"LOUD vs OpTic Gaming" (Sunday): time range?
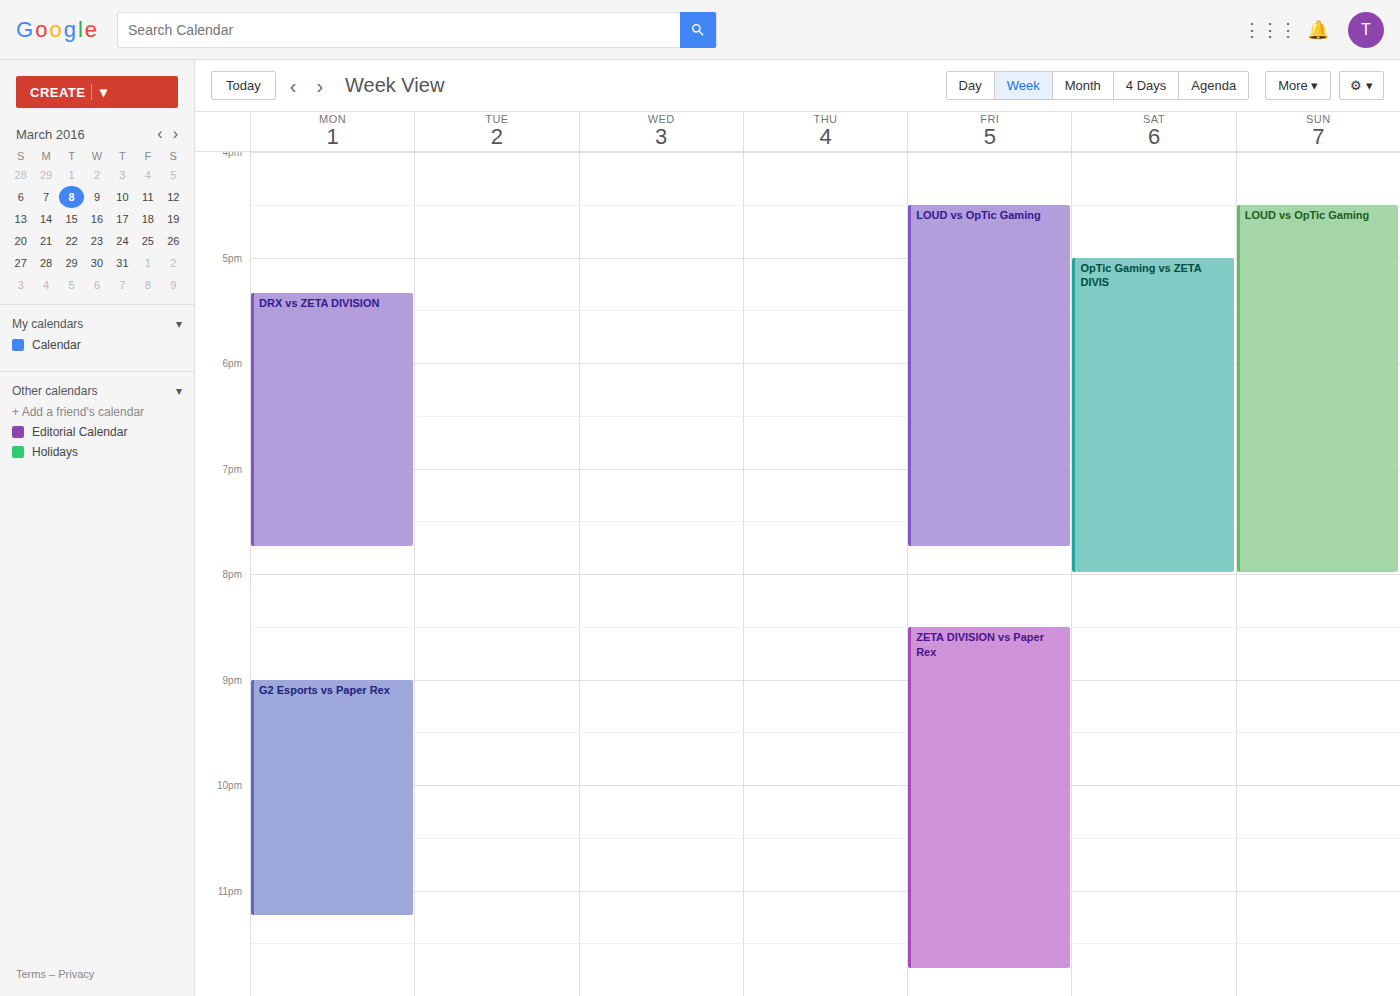
4:30 PM to 8:00 PM